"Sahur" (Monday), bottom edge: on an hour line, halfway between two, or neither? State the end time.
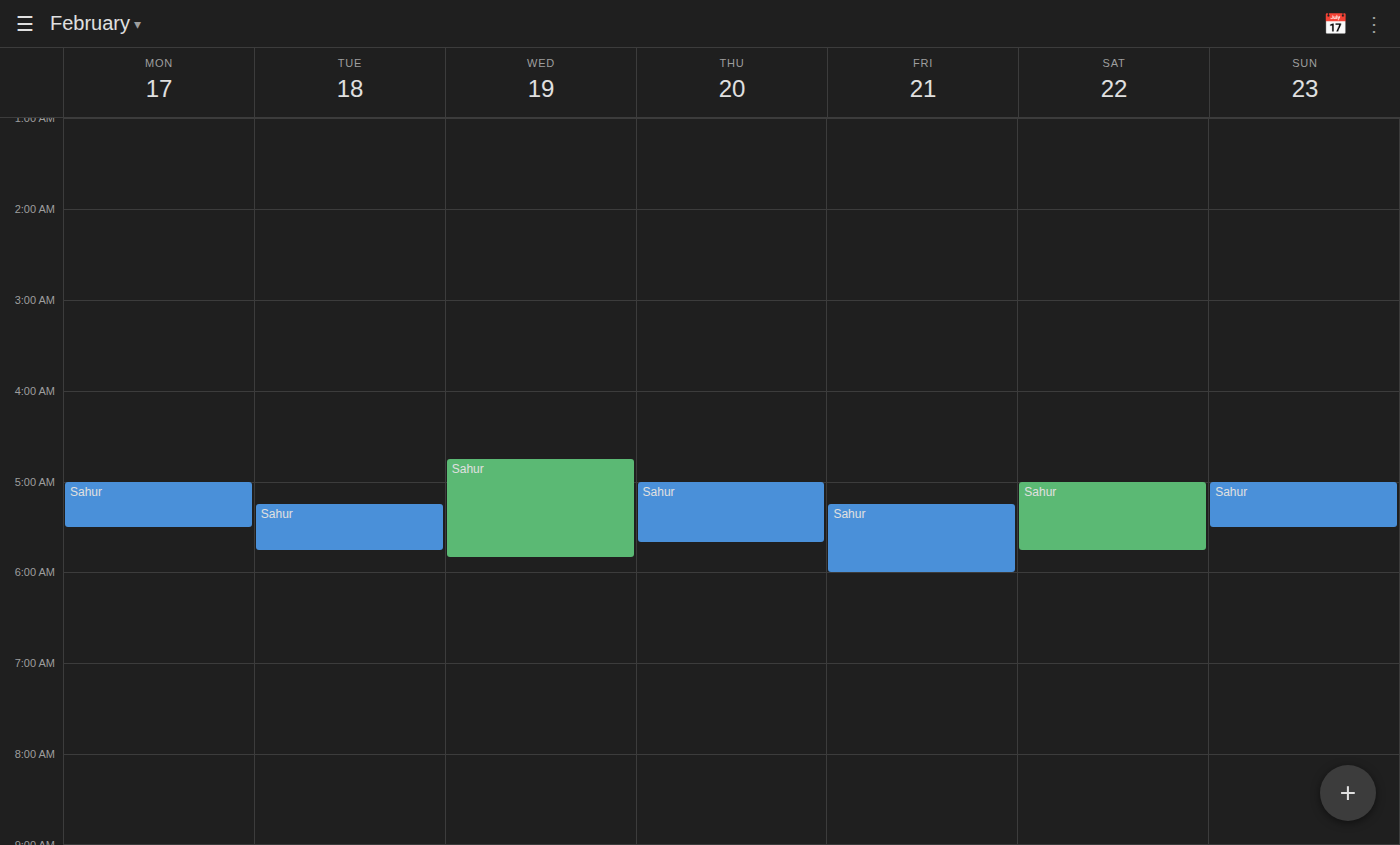
5:30 AM -- halfway between the 5 AM and 6 AM lines.